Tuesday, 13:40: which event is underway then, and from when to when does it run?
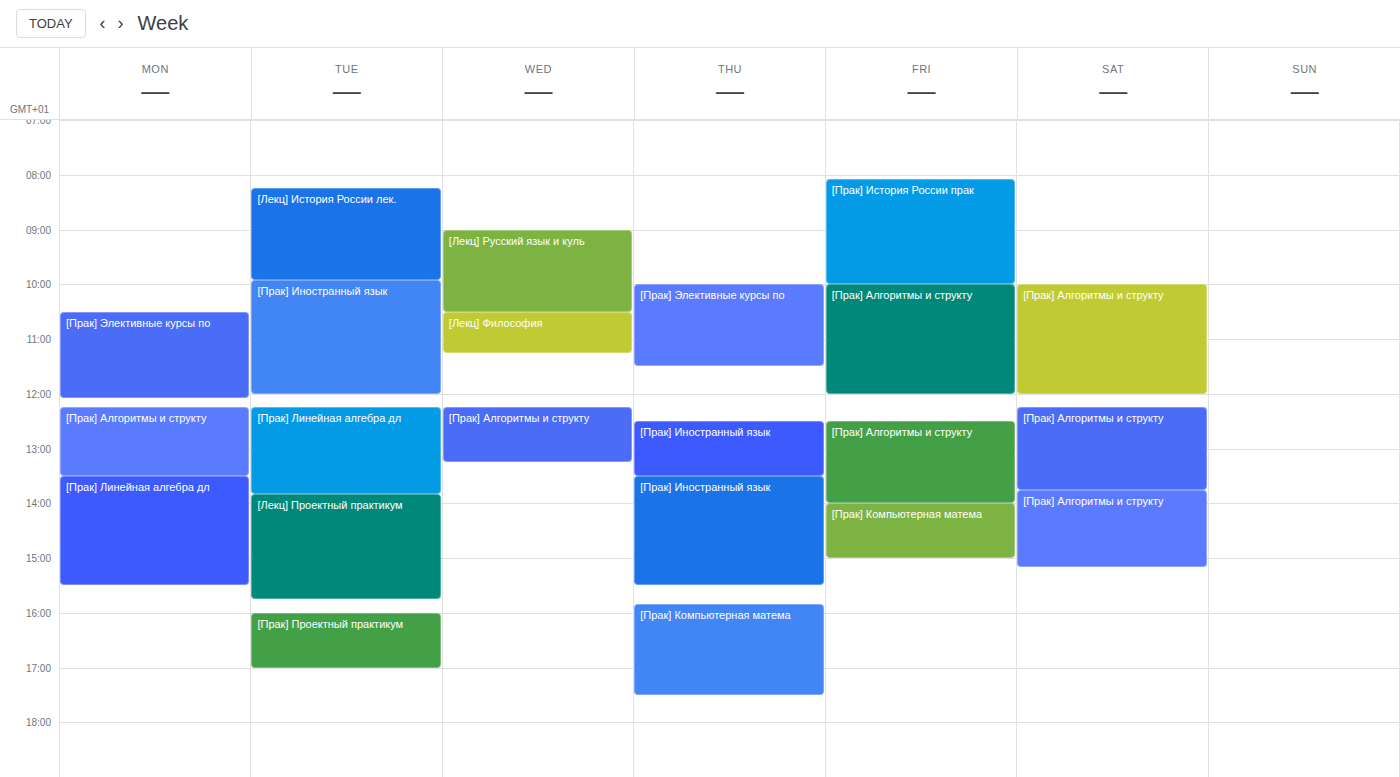
"[Прак] Линейная алгебра дл", 12:15 to 13:50